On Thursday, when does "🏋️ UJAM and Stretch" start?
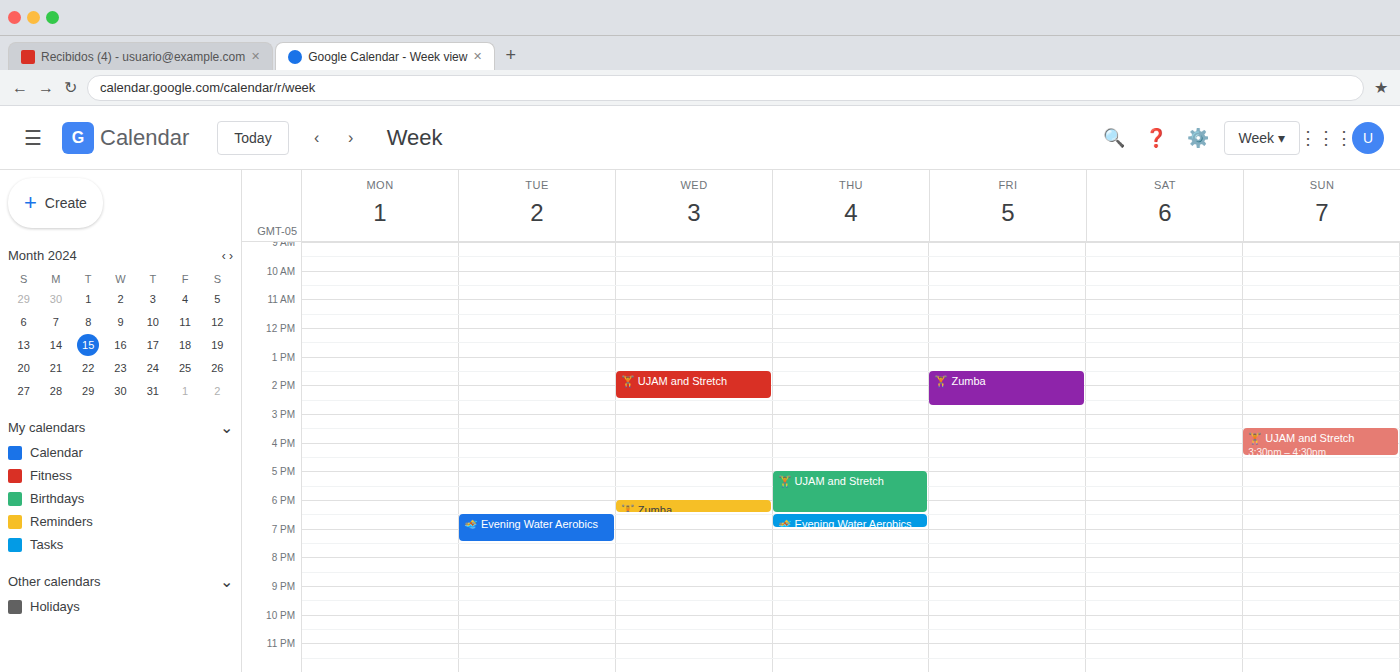
17:00